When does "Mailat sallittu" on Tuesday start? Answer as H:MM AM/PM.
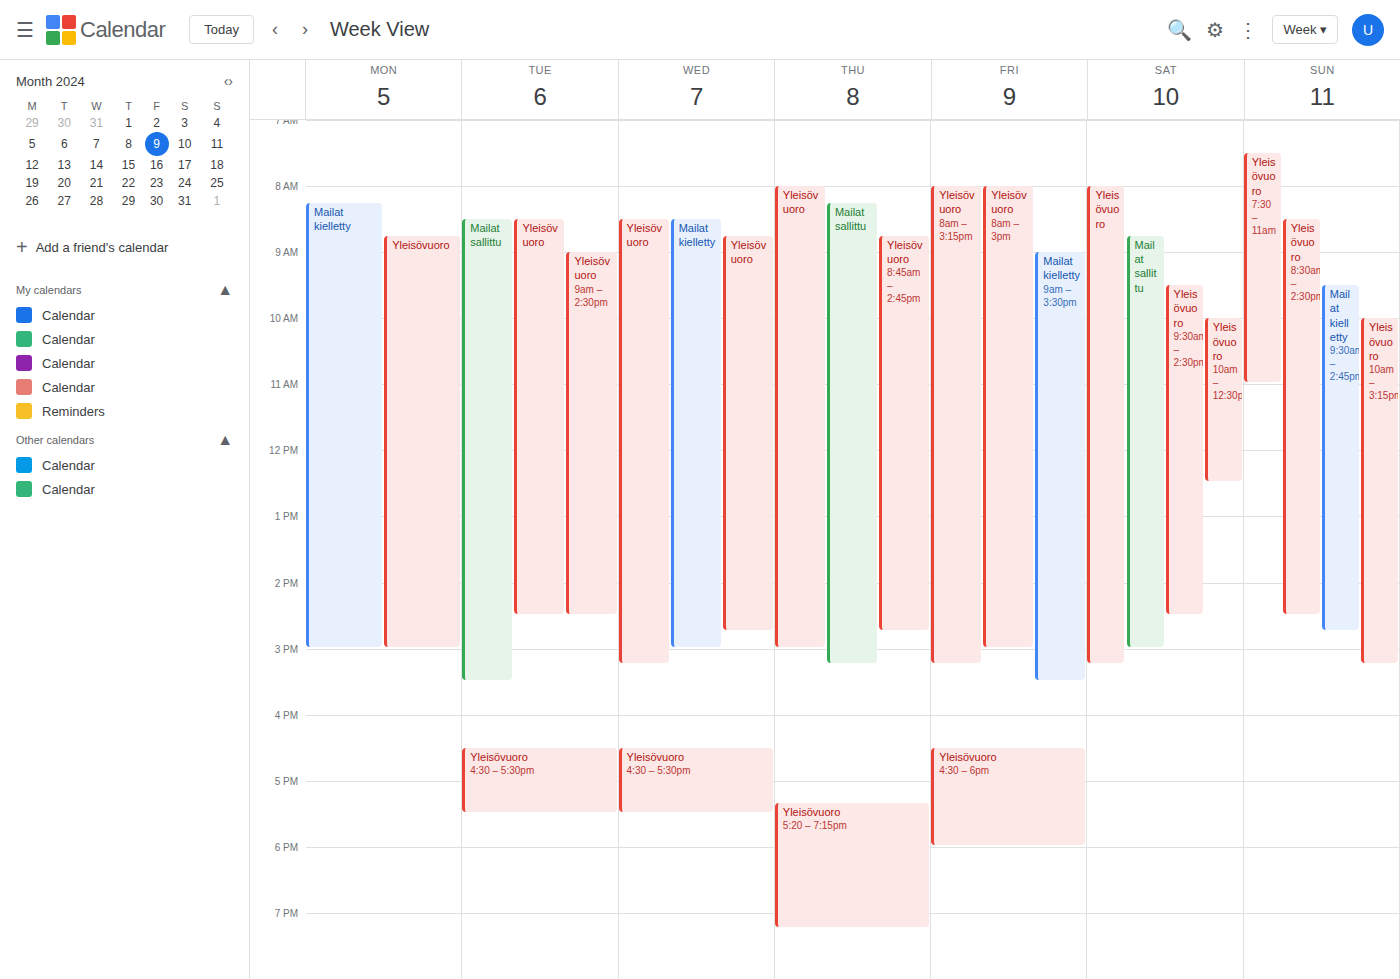
8:30 AM